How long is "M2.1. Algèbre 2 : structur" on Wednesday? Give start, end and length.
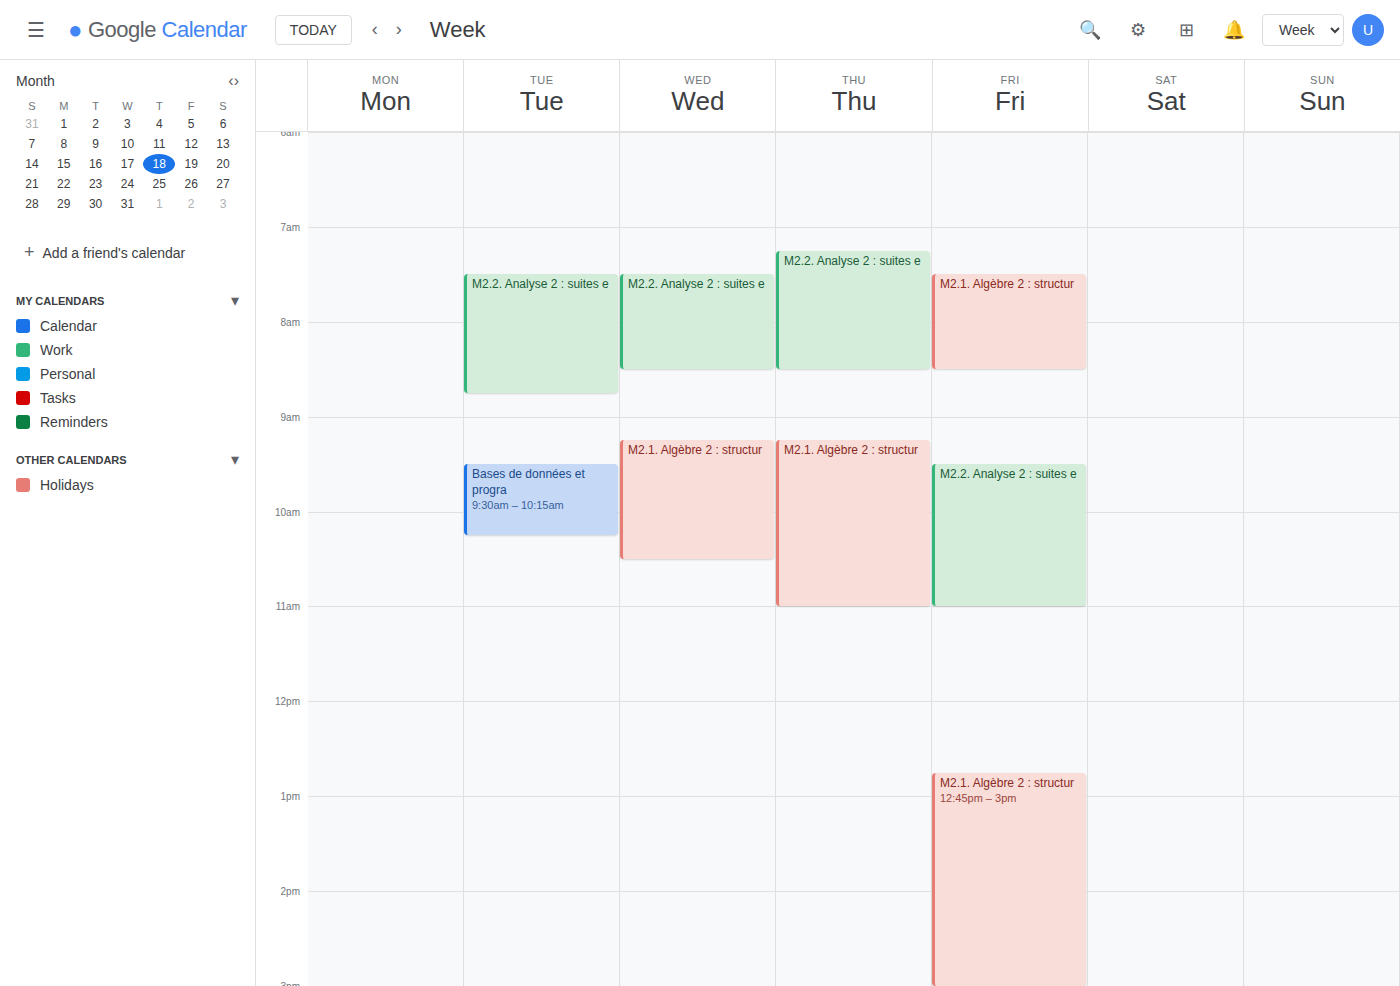
9:15 AM to 10:30 AM, 1 hour 15 minutes